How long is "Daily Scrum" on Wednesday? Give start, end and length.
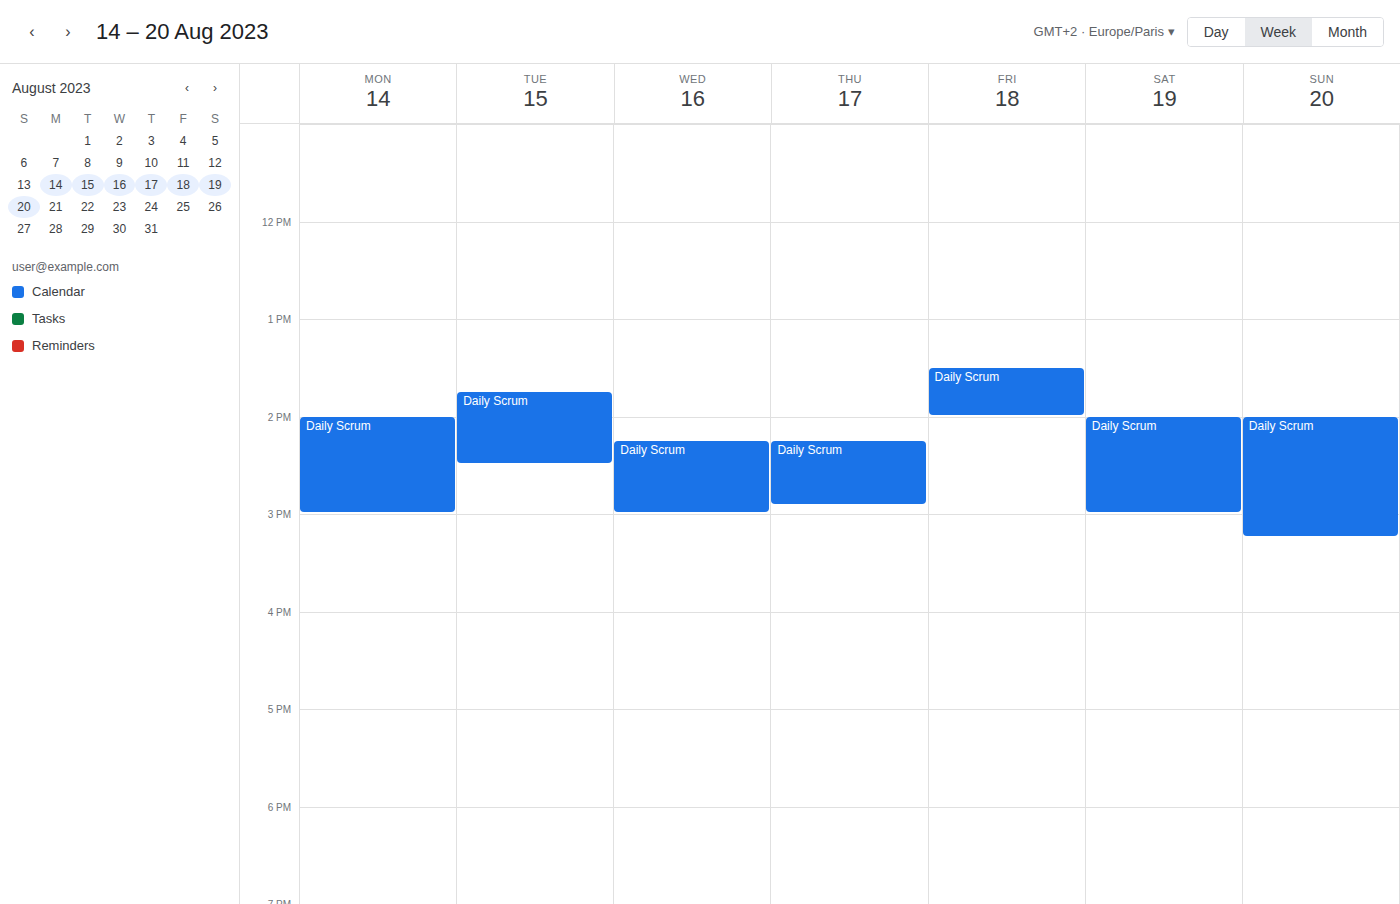
2:15 PM to 3:00 PM, 45 minutes